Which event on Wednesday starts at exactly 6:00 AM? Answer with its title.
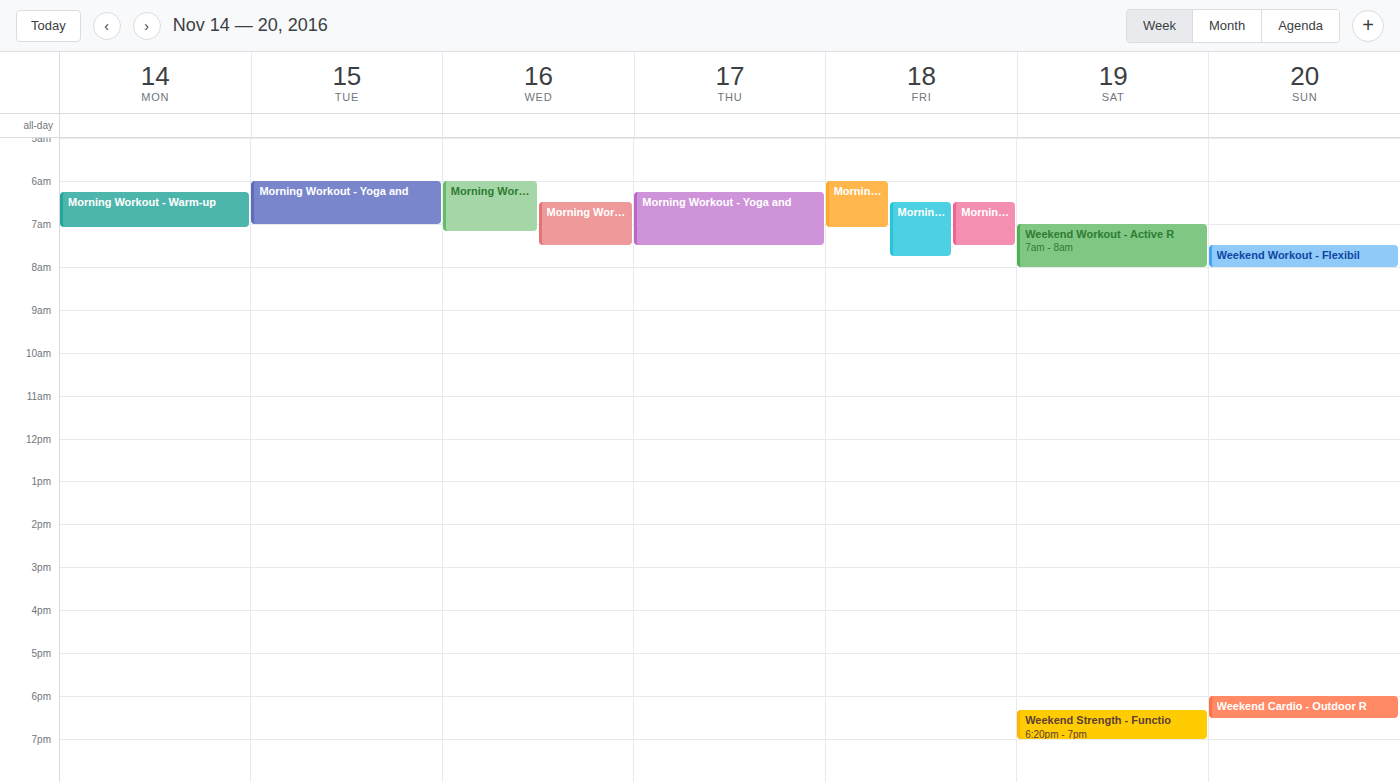
"Morning Workout - Warm-up"